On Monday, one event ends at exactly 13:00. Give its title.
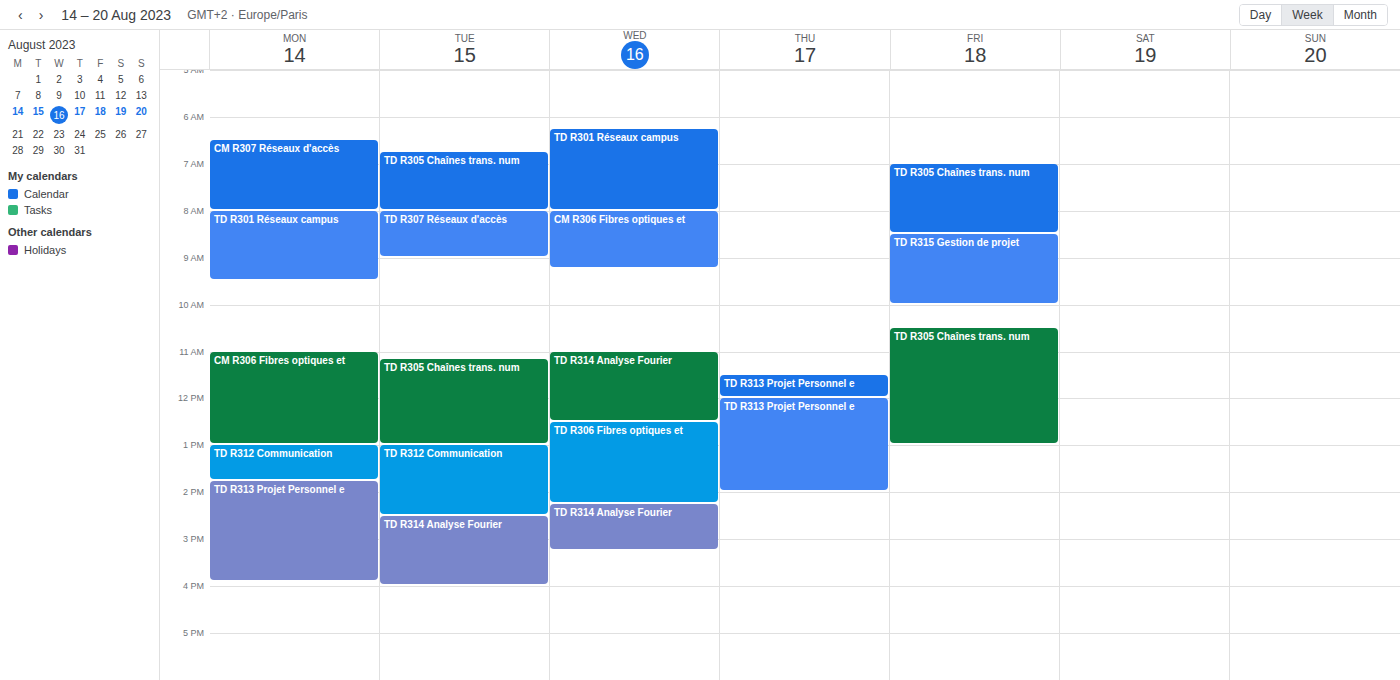
"CM R306 Fibres optiques et"